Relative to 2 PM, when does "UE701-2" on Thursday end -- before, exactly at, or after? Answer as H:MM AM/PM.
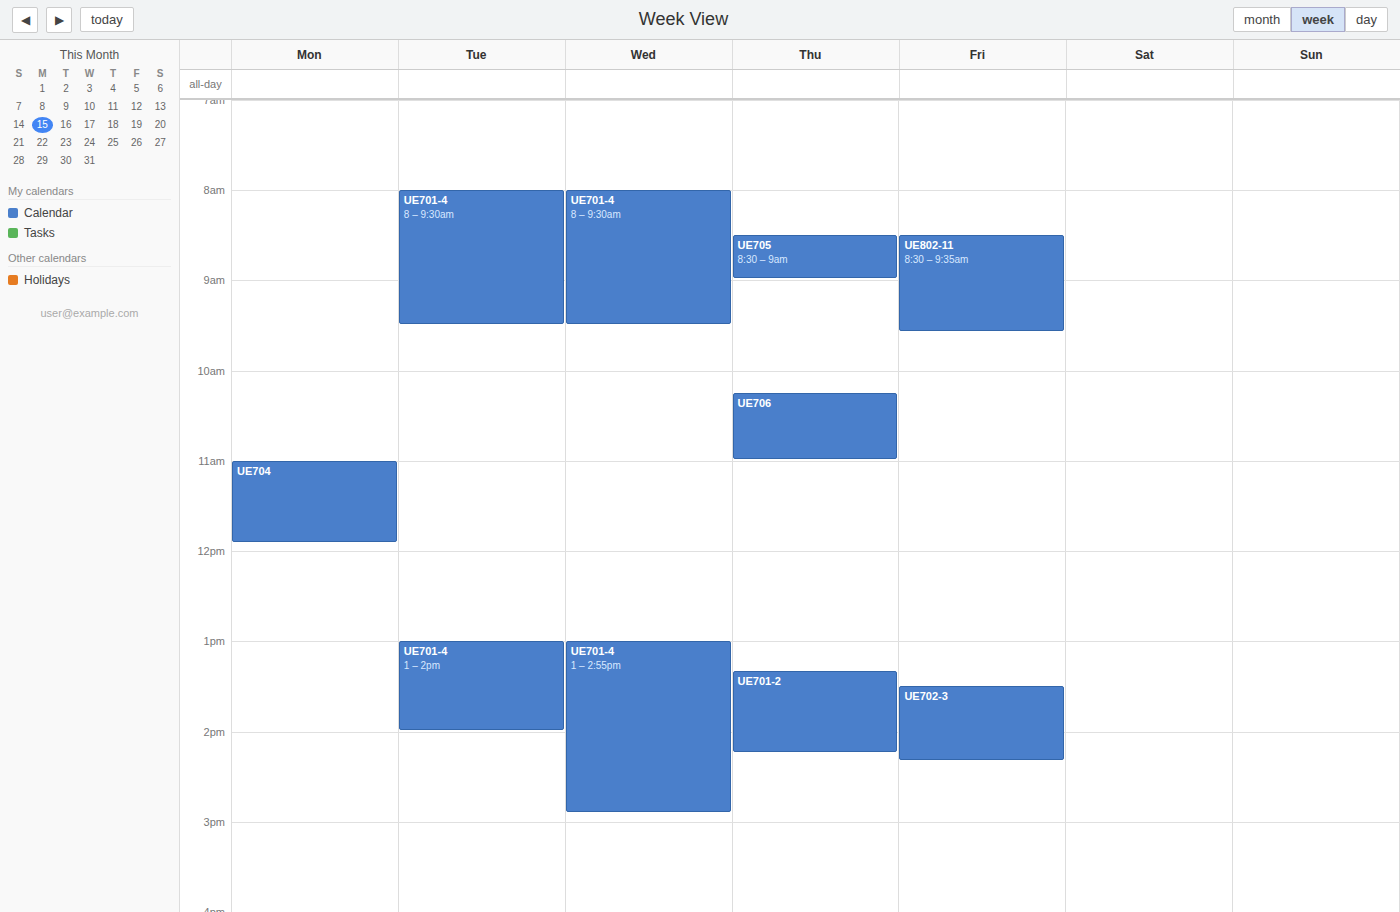
2:15 PM -- after 2 PM, 15 minutes below the 2 PM line.